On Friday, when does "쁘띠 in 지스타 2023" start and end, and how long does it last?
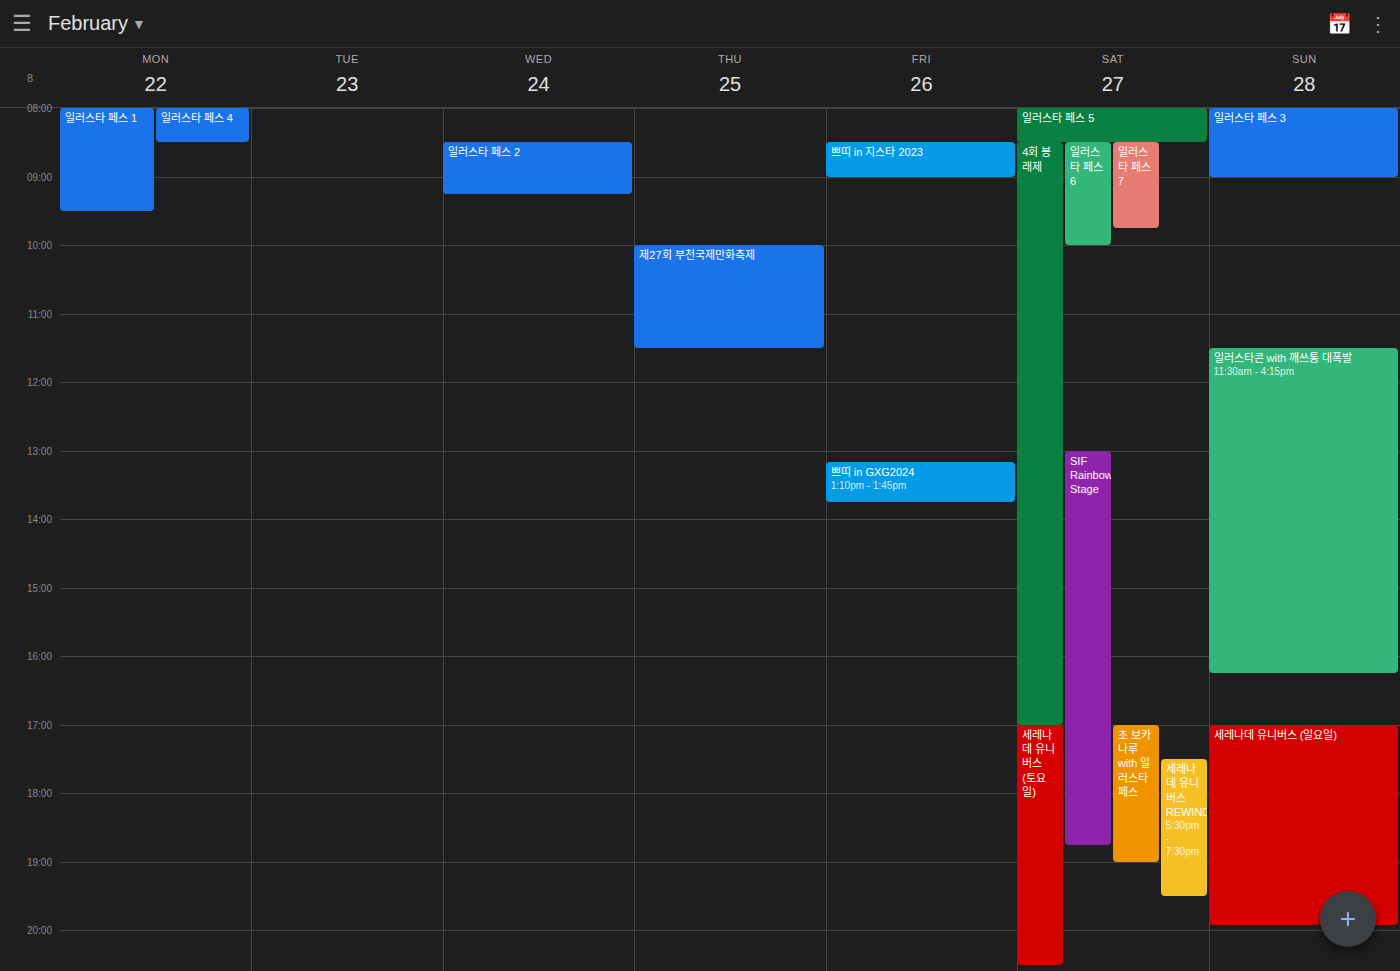
08:30 to 09:00, 30 minutes